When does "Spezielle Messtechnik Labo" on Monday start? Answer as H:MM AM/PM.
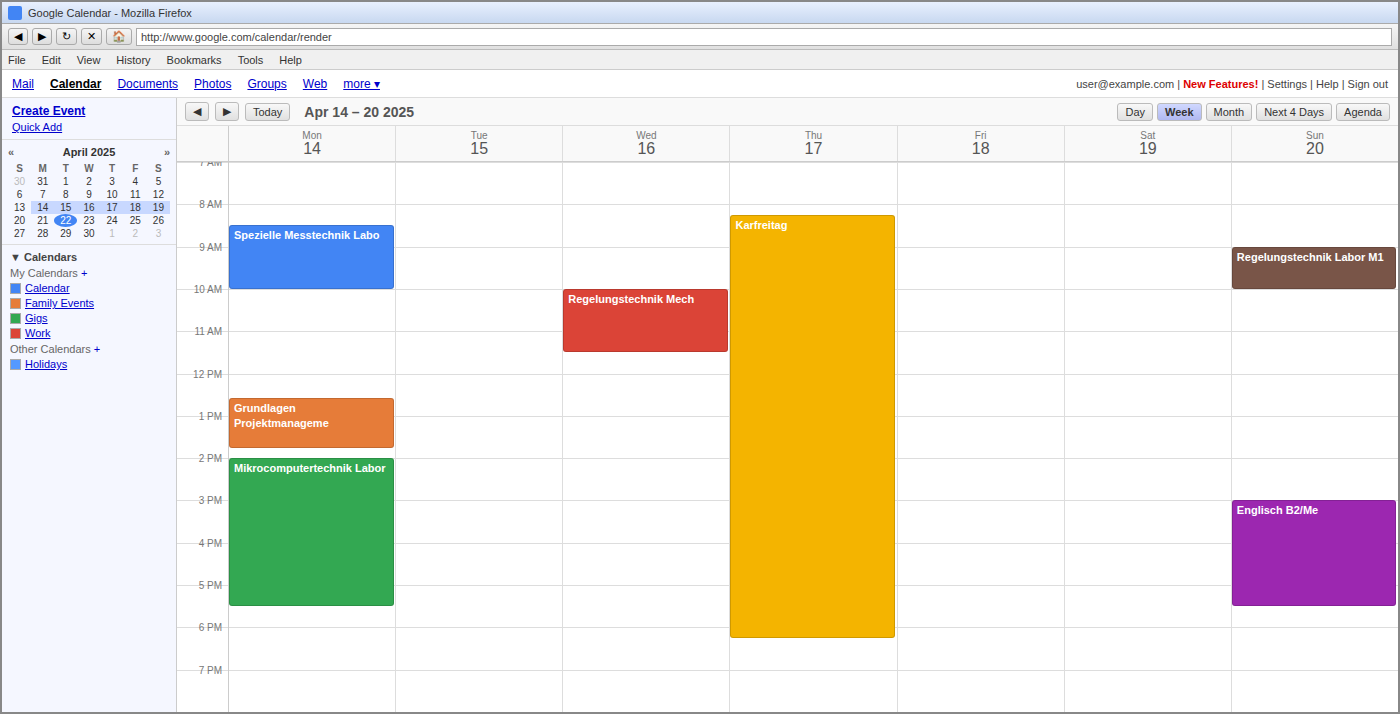
8:30 AM